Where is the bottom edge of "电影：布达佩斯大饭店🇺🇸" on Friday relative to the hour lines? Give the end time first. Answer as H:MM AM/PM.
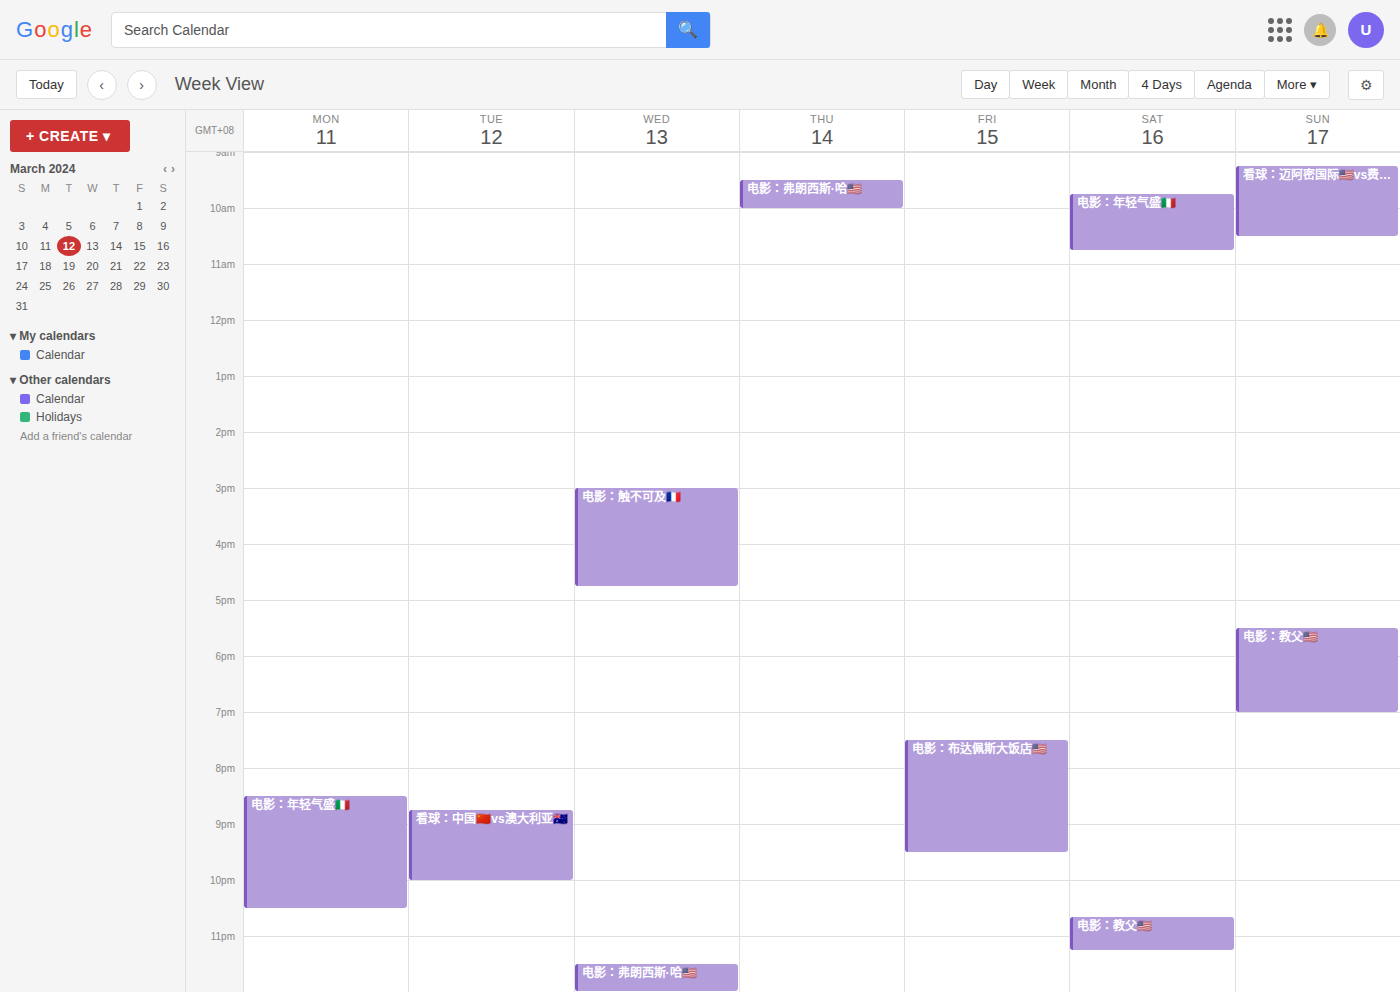
9:30 PM -- halfway between the 9 PM and 10 PM lines.